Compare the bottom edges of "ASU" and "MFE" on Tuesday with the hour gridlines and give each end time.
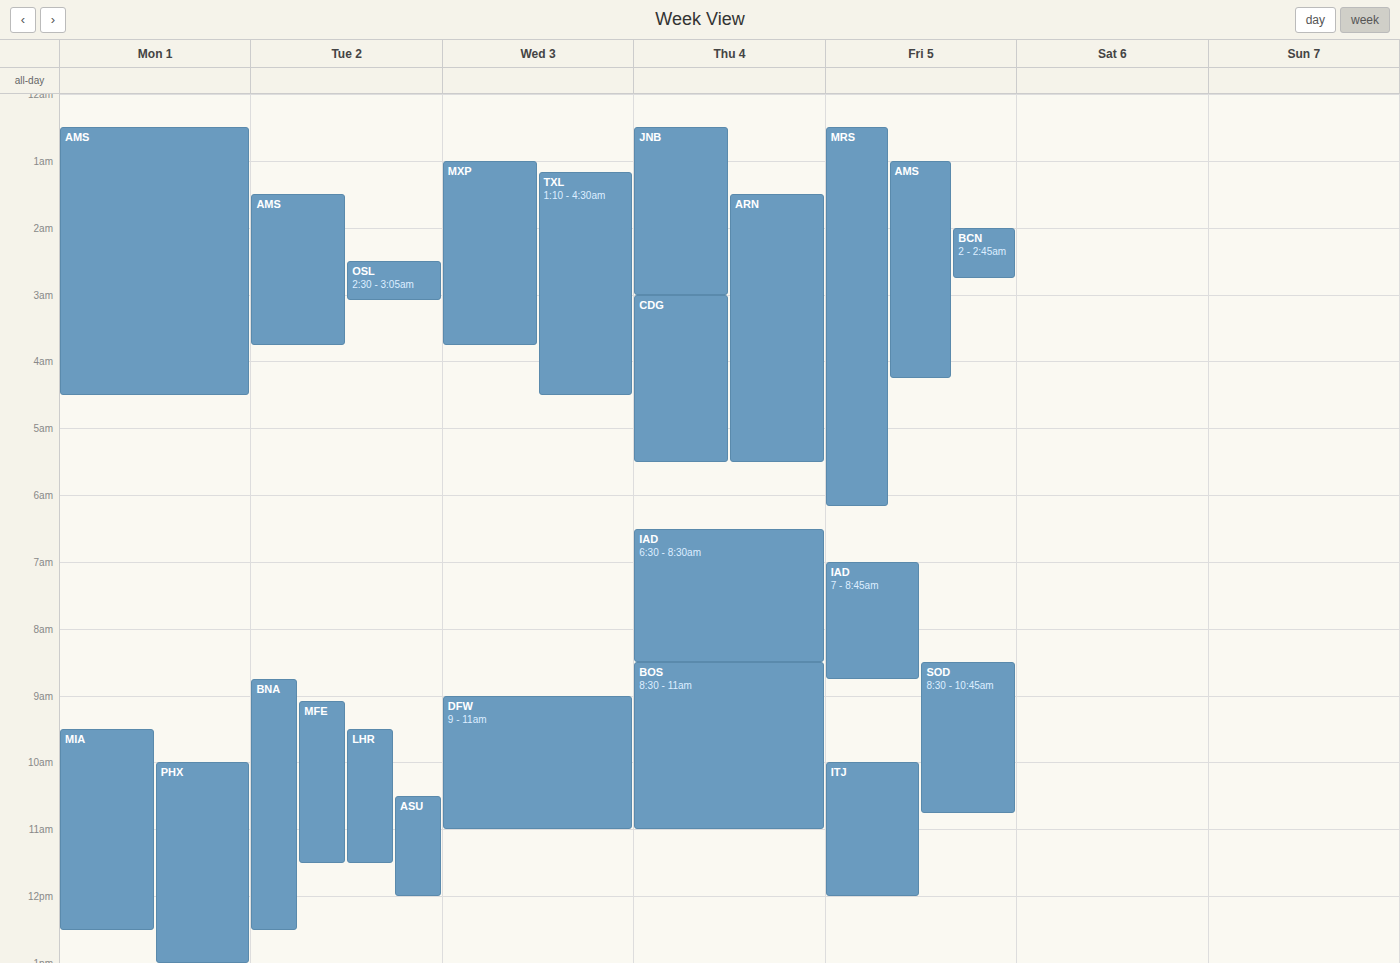
"ASU": 12:00 PM, exactly on the 12 PM line. "MFE": 11:30 AM, halfway between the 11 AM and 12 PM lines.